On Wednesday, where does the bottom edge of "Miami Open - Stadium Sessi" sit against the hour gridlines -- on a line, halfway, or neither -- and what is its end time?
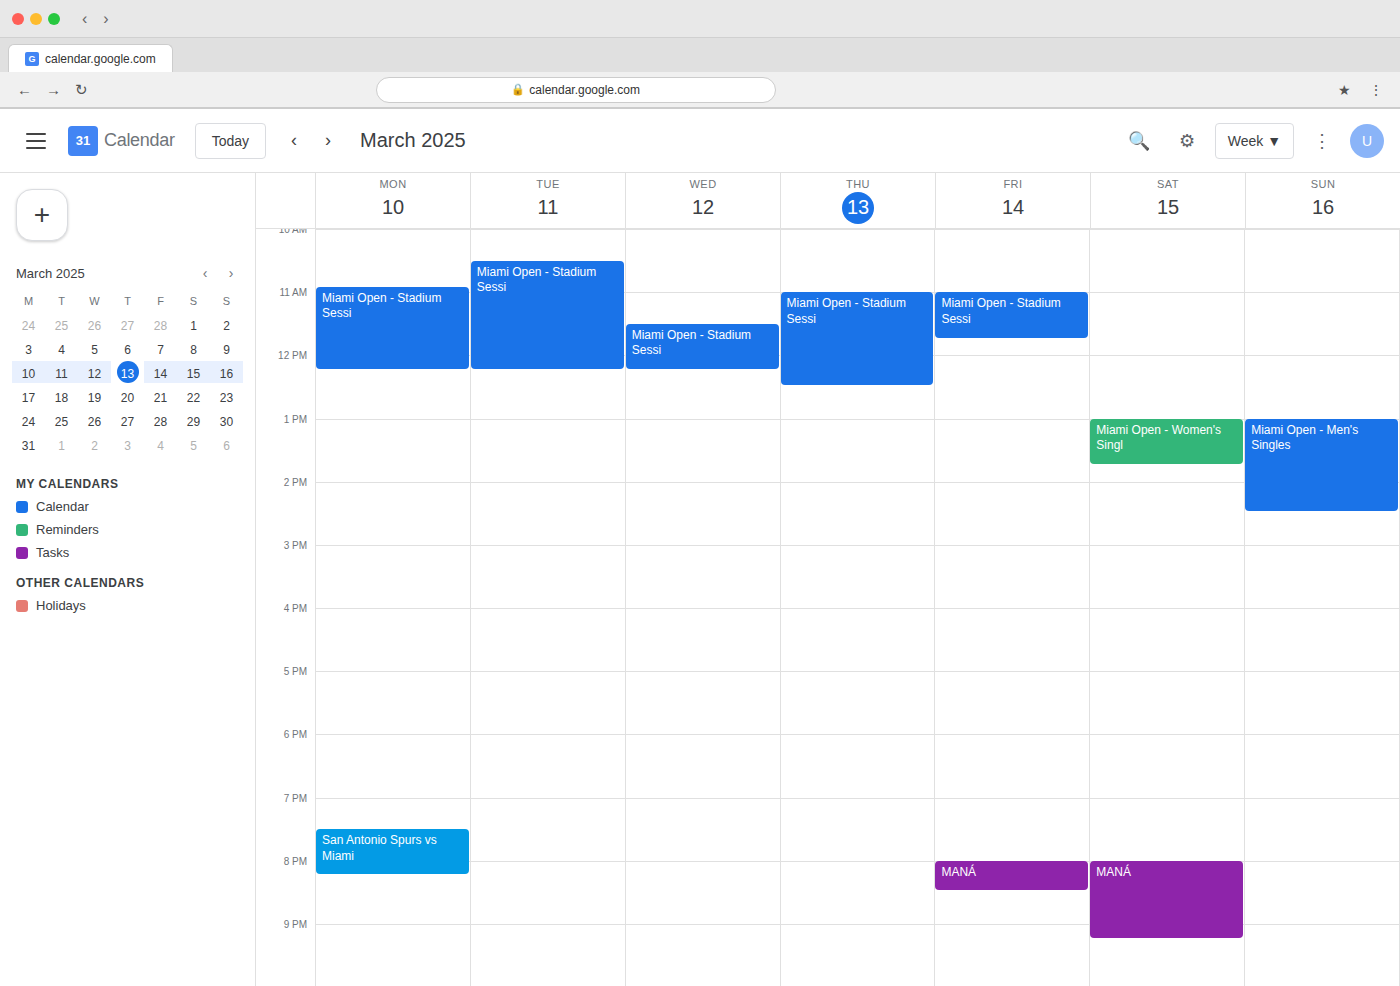
12:15 PM -- neither: a quarter of the way from the 12 PM line to the 1 PM line.